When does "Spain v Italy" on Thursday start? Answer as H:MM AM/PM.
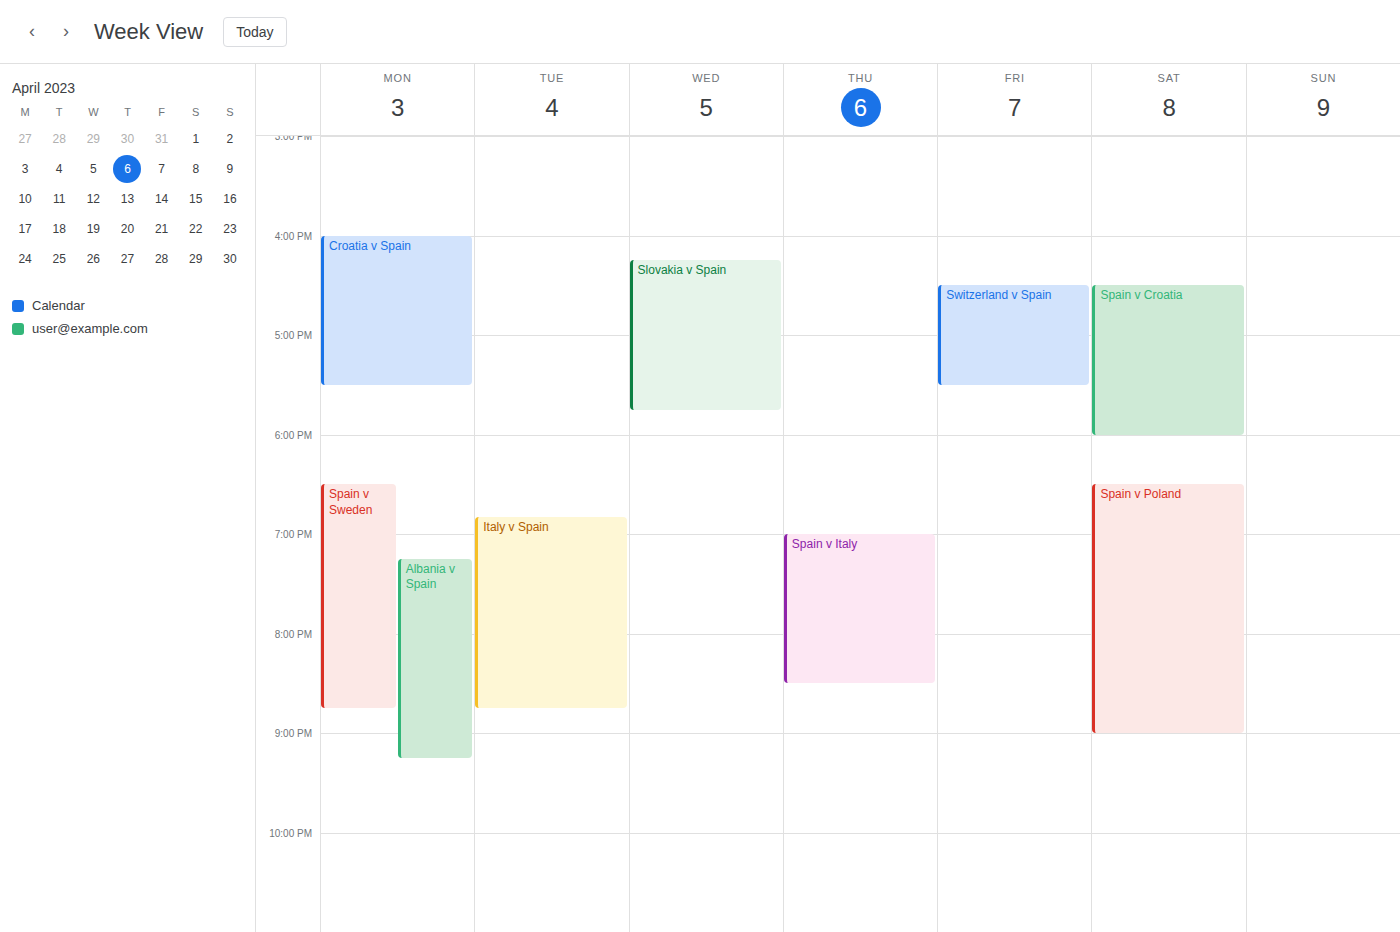
7:00 PM